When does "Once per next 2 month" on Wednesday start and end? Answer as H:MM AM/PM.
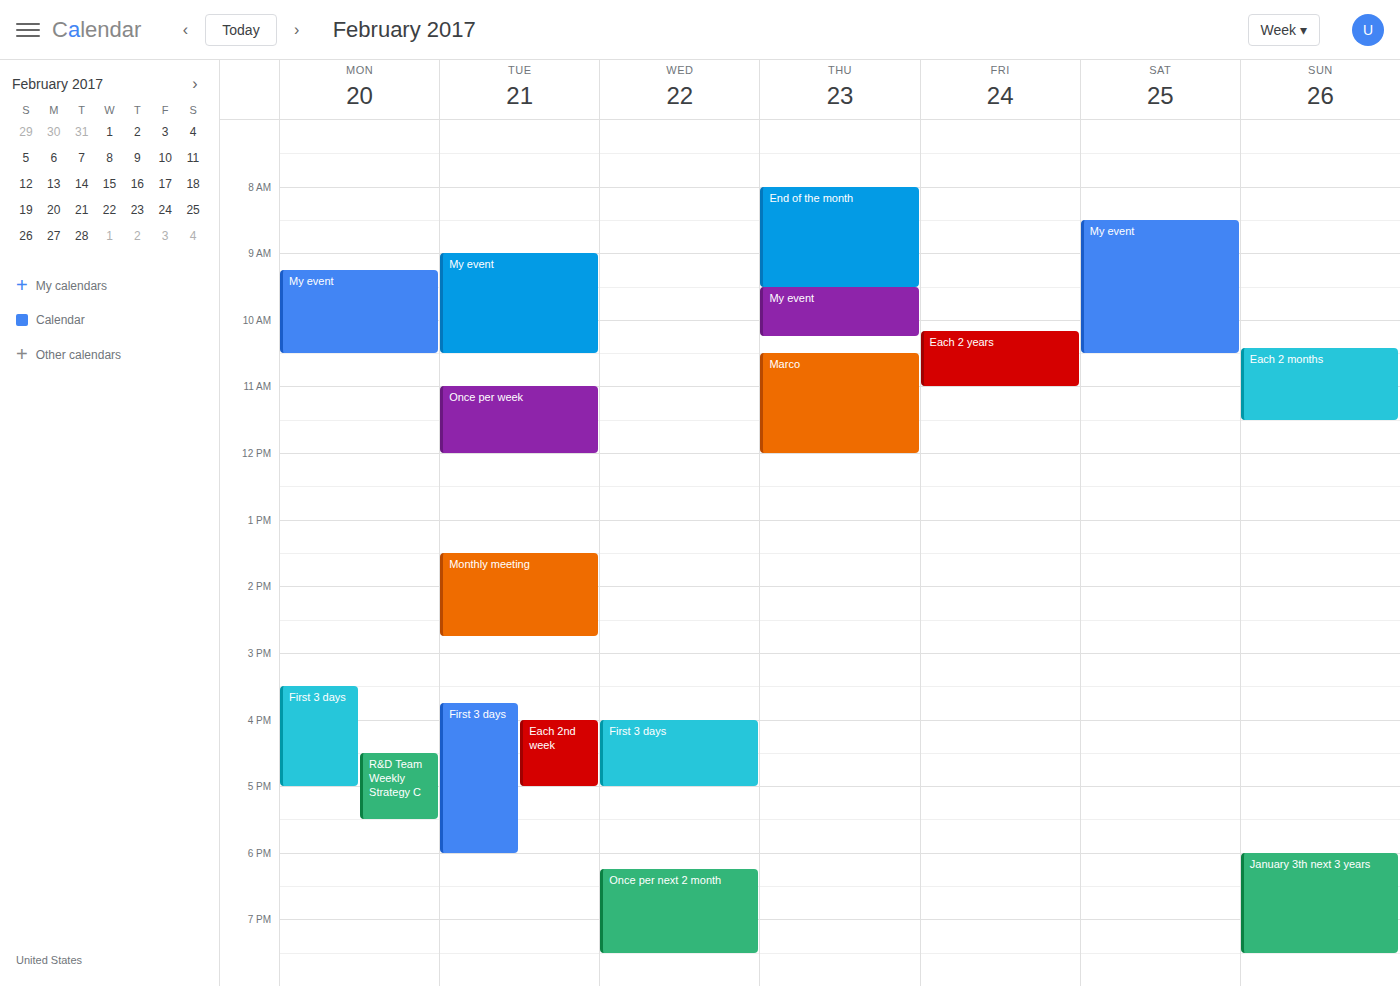
6:15 PM to 7:30 PM